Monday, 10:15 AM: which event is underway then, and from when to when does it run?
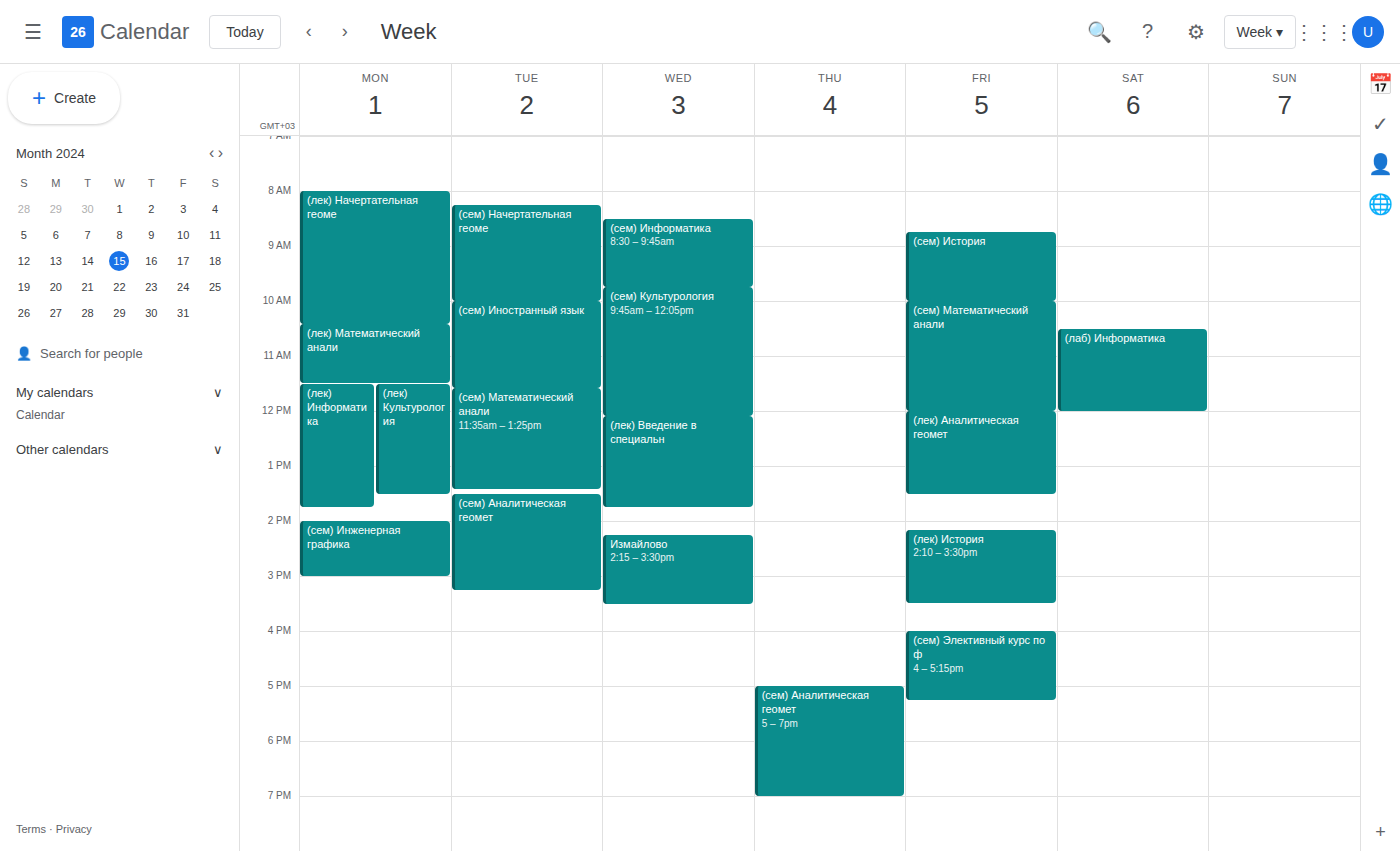
"(лек) Начертательная геоме", 8:00 AM to 10:25 AM